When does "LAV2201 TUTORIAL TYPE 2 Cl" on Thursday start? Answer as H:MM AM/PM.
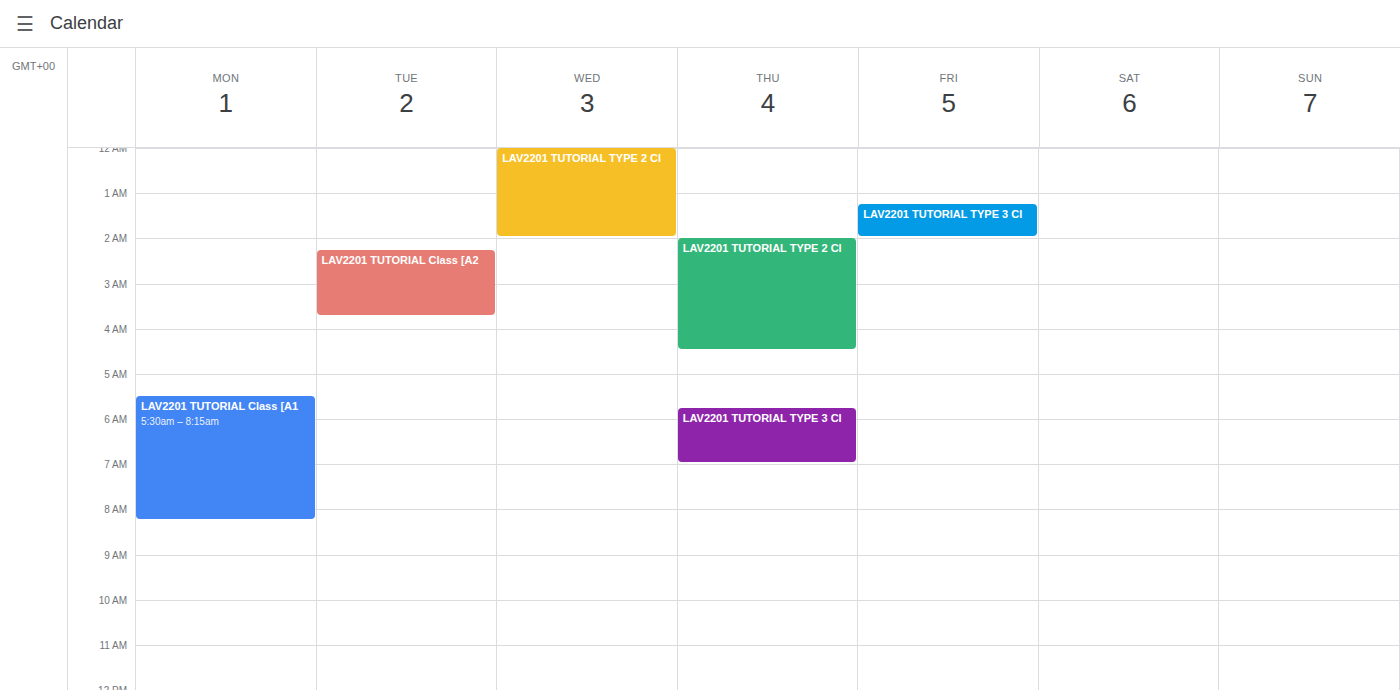
2:00 AM